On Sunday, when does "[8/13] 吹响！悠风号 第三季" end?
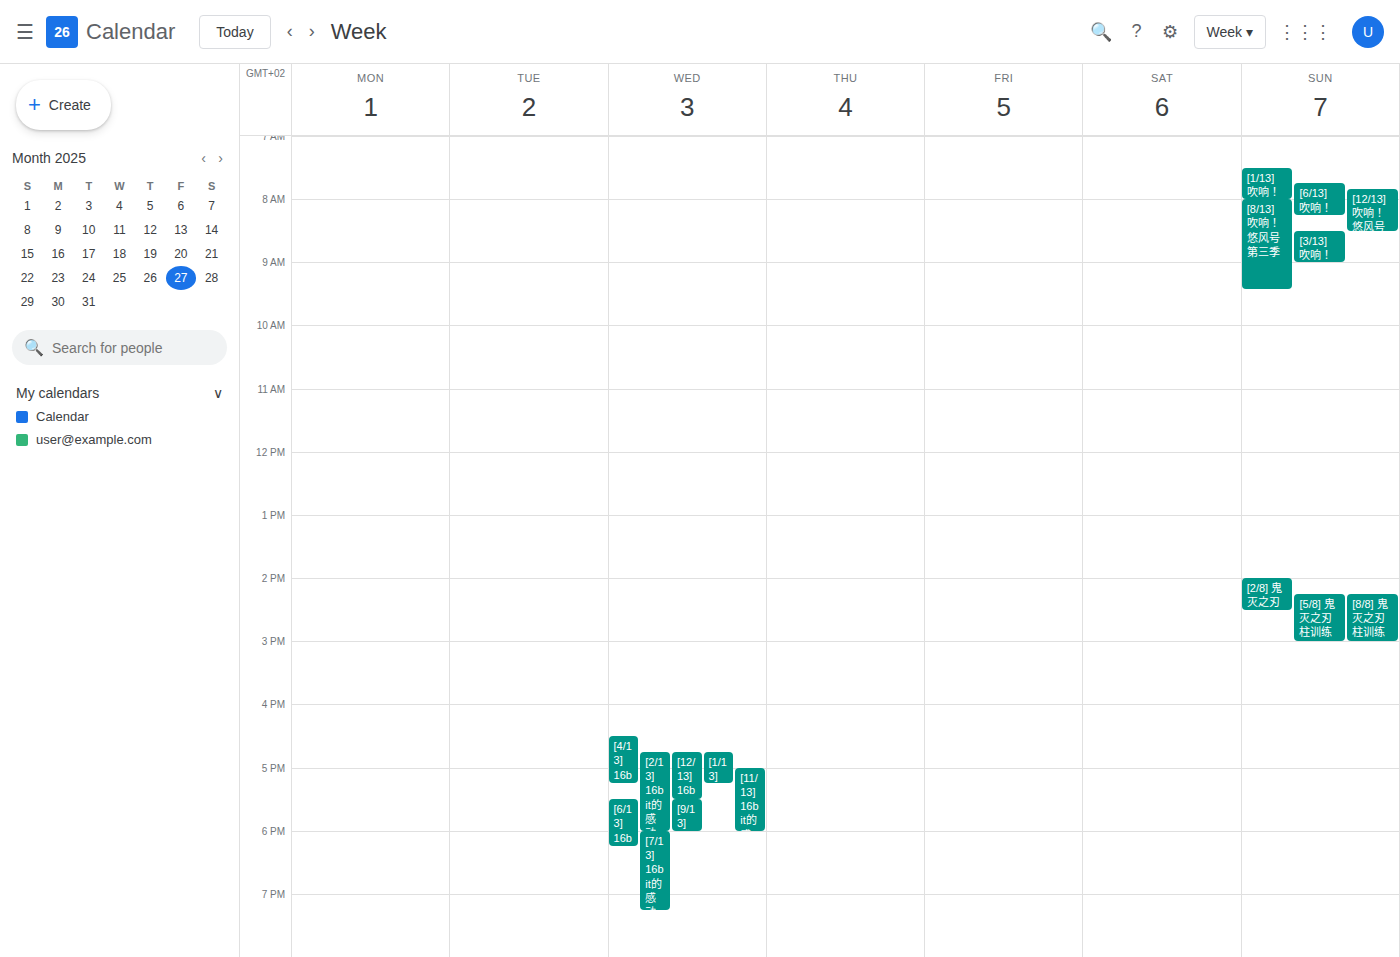
9:25 AM